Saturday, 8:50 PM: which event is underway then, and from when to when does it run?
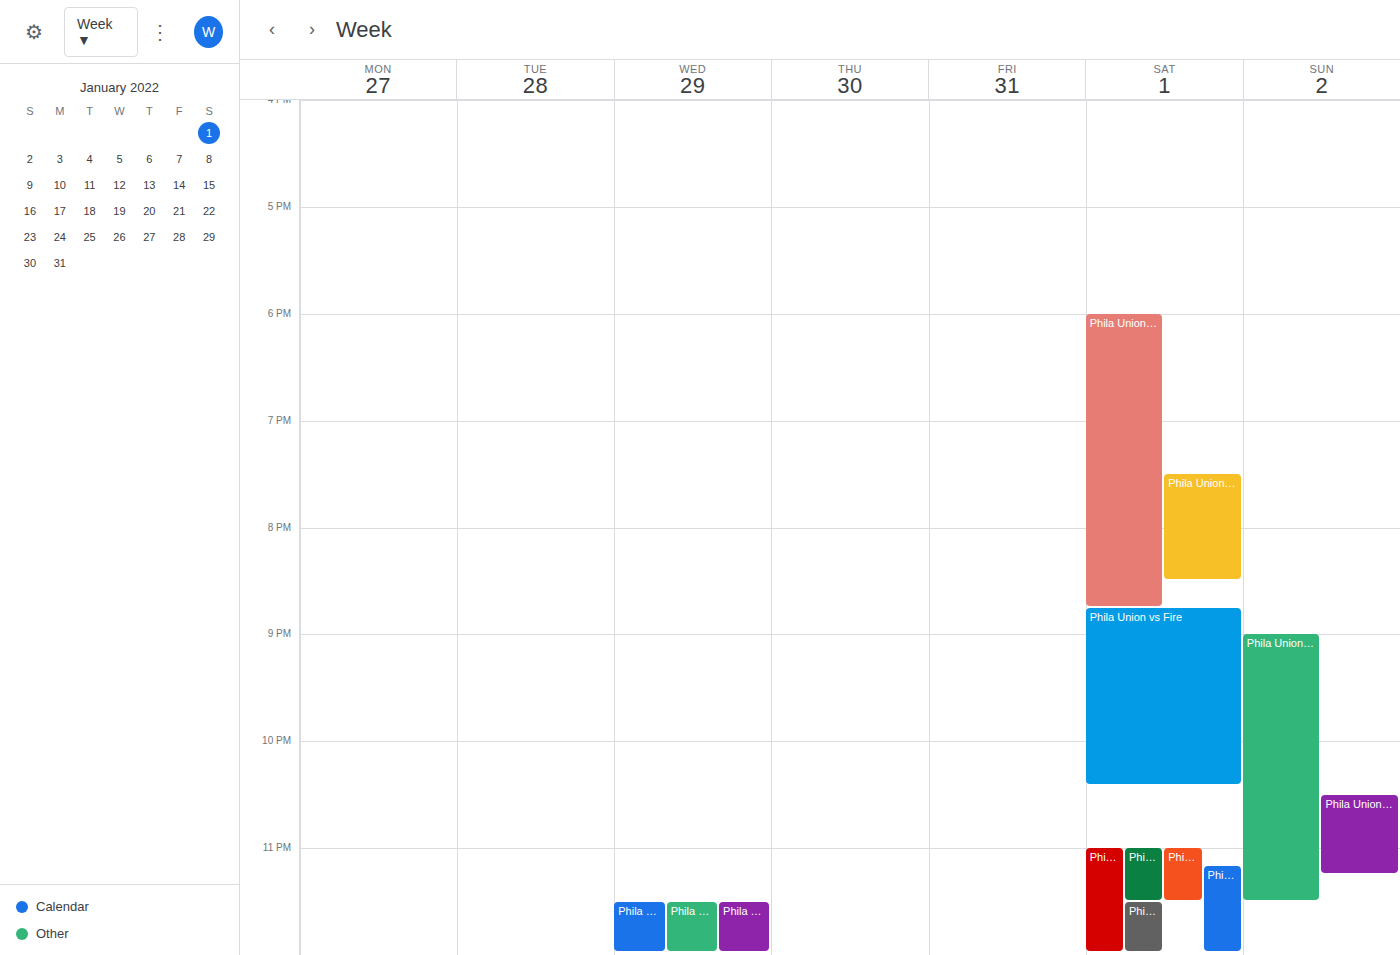
"Phila Union vs Fire", 8:45 PM to 10:25 PM